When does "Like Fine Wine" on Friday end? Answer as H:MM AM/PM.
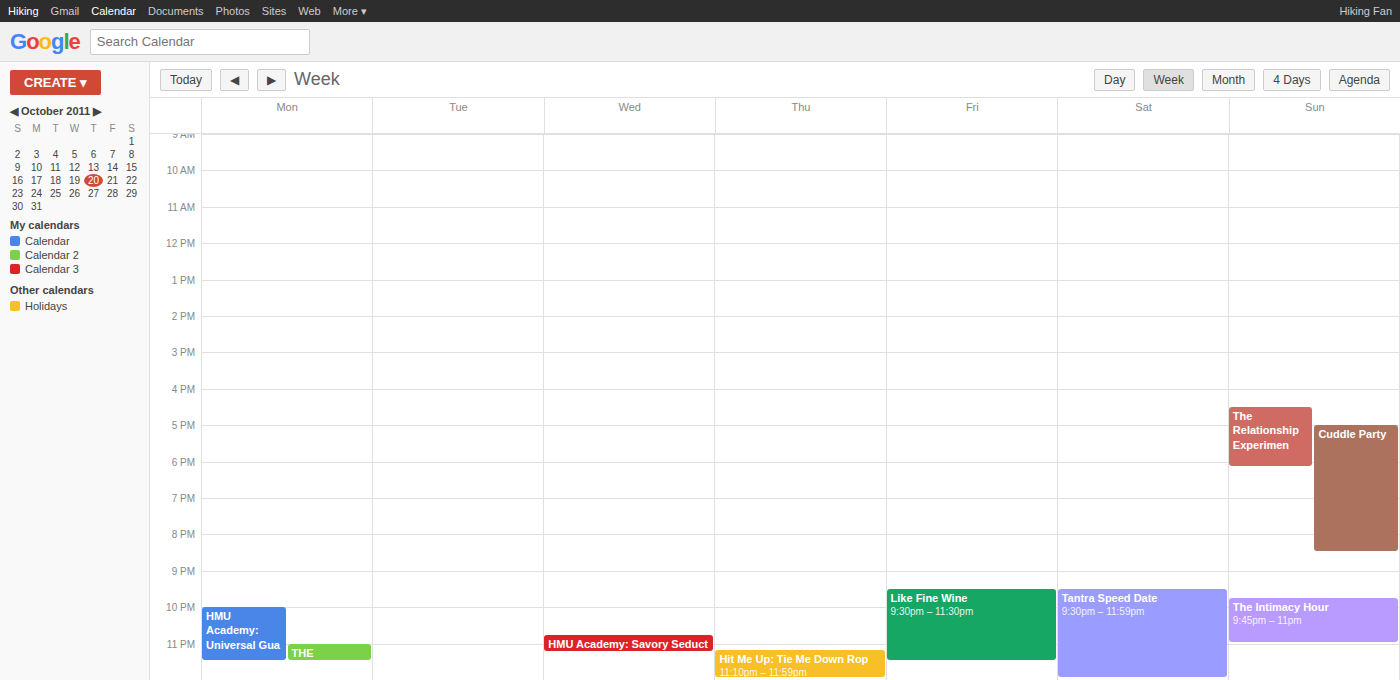
11:30 PM